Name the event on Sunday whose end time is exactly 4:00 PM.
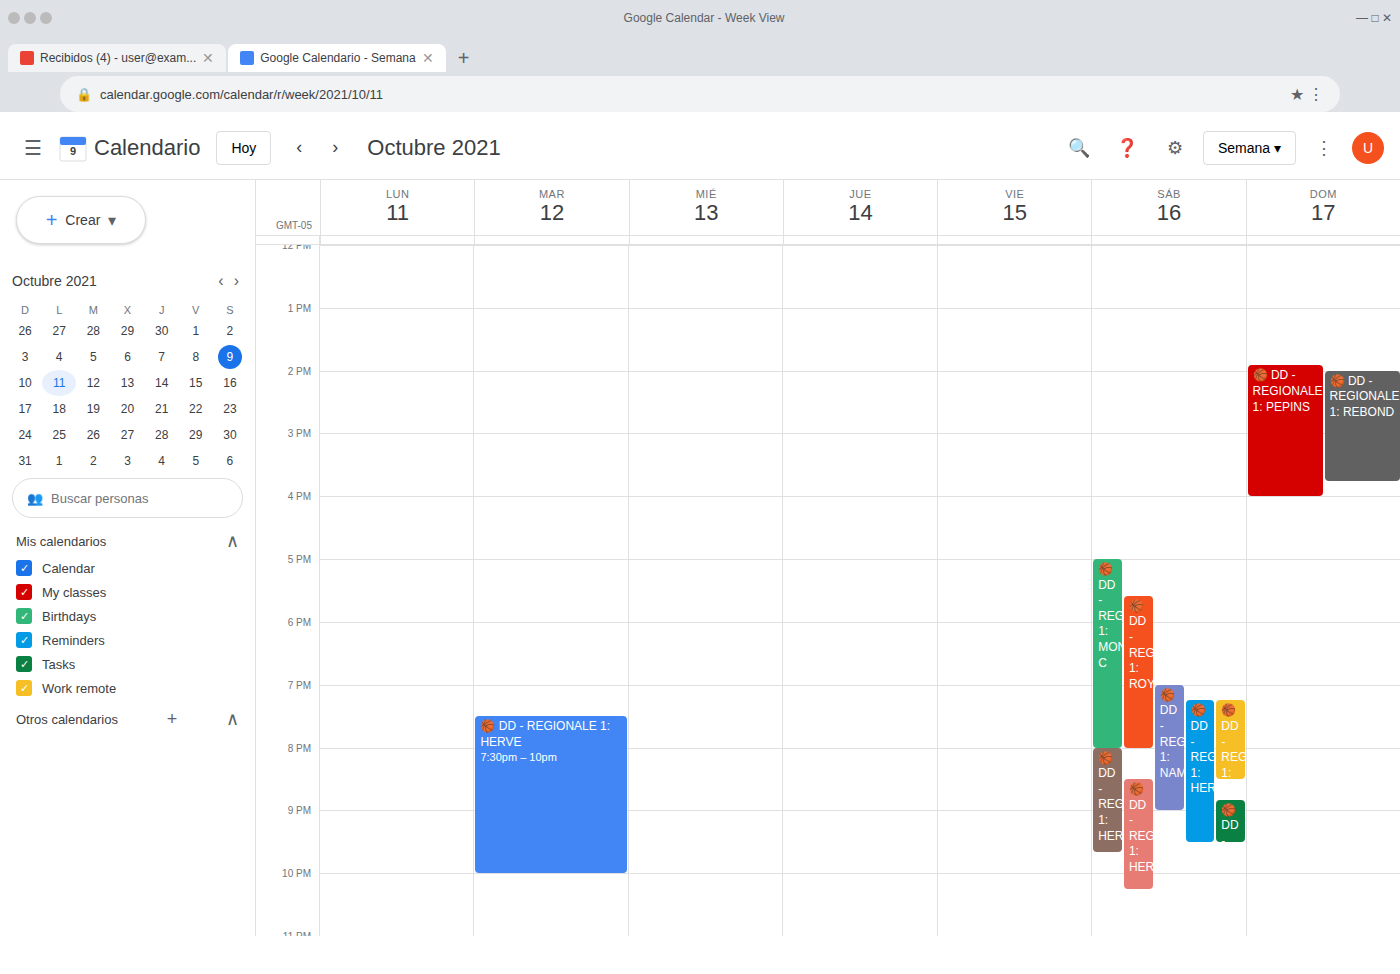
"🏀 DD - REGIONALE 1: PEPINS"